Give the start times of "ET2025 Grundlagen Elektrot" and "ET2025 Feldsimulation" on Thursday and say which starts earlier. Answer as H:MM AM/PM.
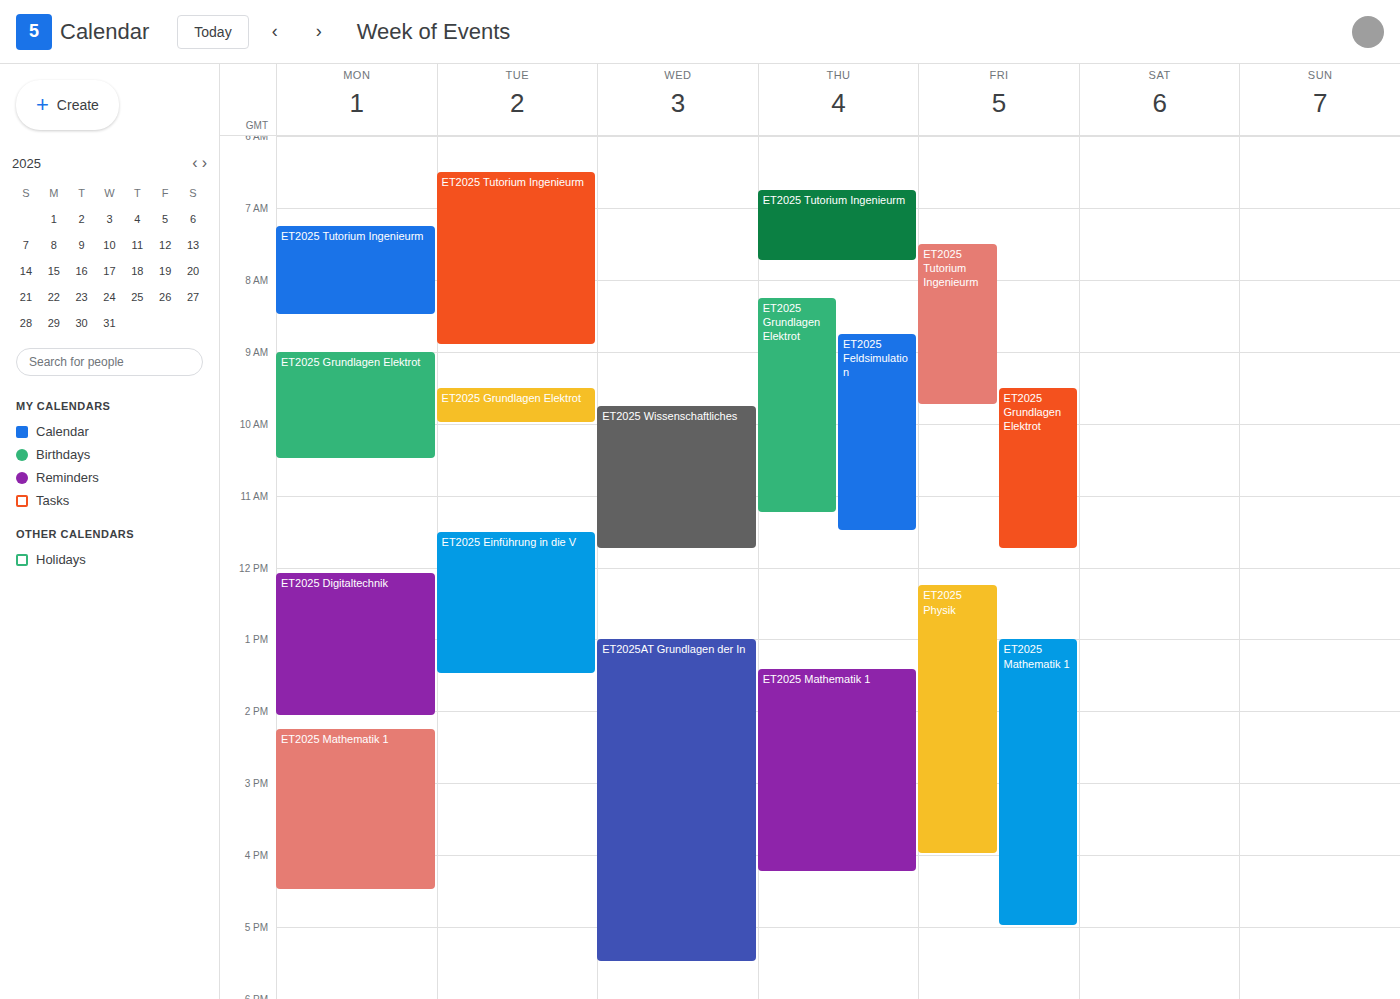
"ET2025 Grundlagen Elektrot" 8:15 AM; "ET2025 Feldsimulation" 8:45 AM.